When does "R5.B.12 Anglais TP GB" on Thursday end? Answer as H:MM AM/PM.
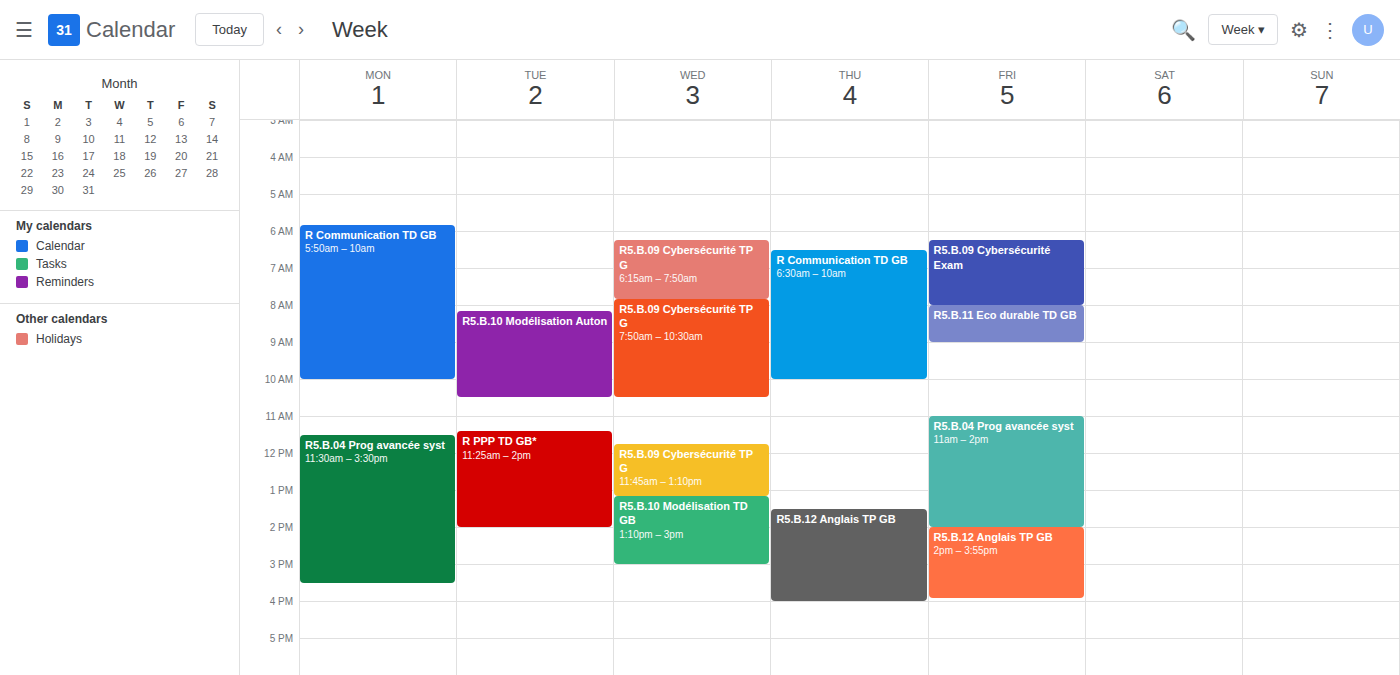
4:00 PM